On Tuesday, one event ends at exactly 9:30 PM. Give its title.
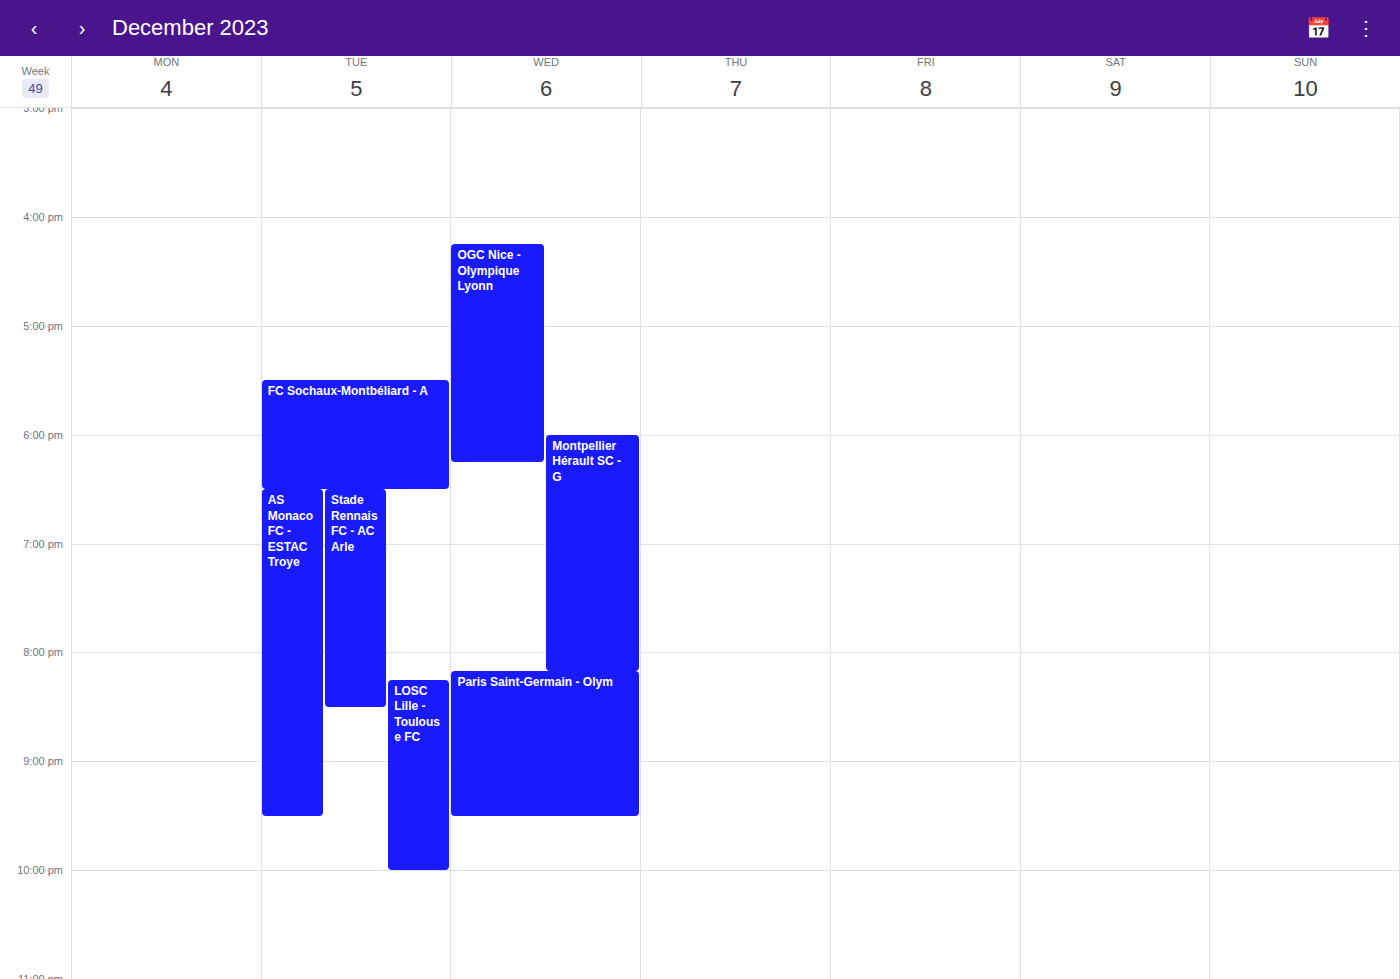
"AS Monaco FC - ESTAC Troye"